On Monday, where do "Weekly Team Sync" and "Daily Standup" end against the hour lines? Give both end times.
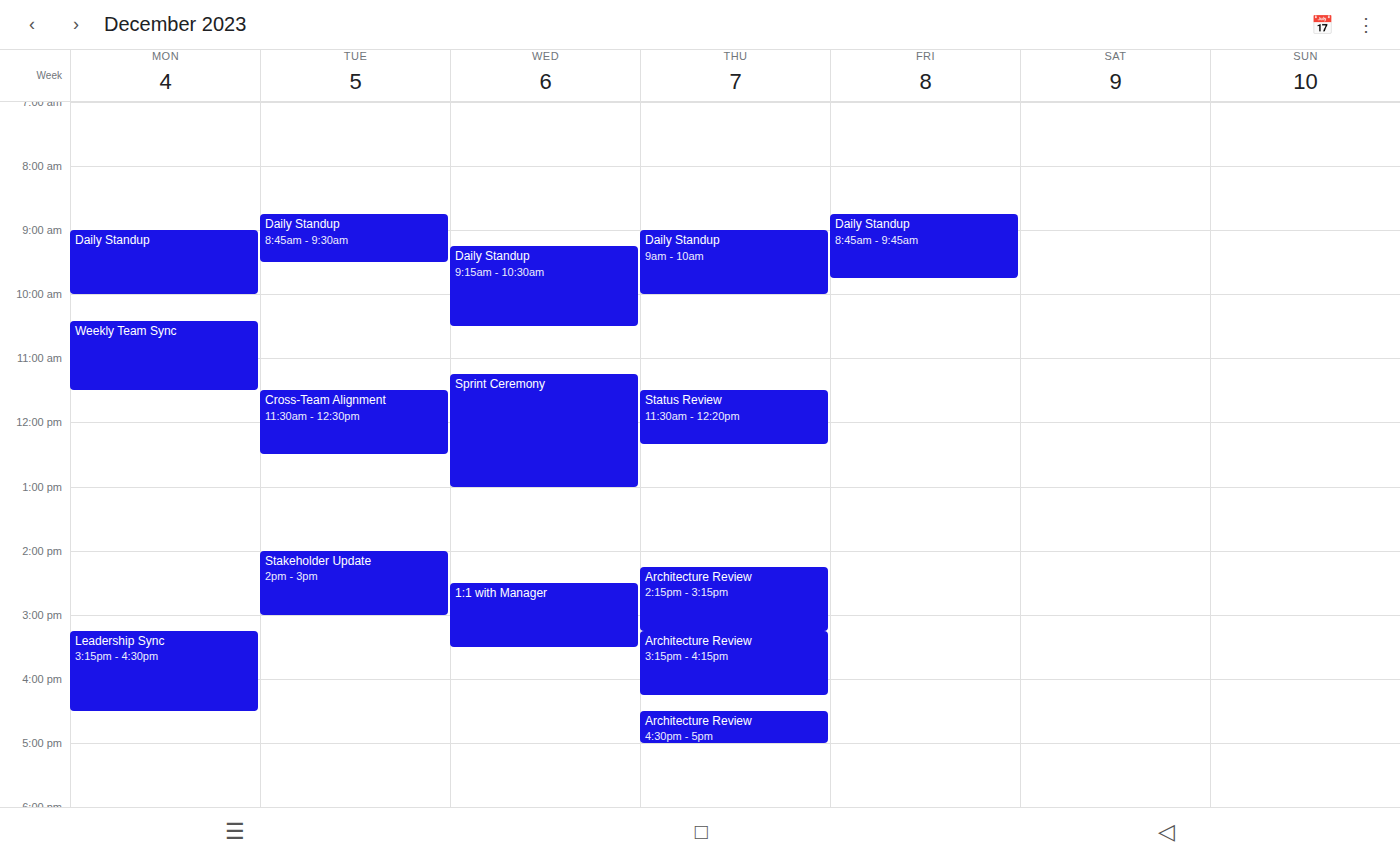
"Weekly Team Sync": 11:30 AM, halfway between the 11 AM and 12 PM lines. "Daily Standup": 10:00 AM, exactly on the 10 AM line.